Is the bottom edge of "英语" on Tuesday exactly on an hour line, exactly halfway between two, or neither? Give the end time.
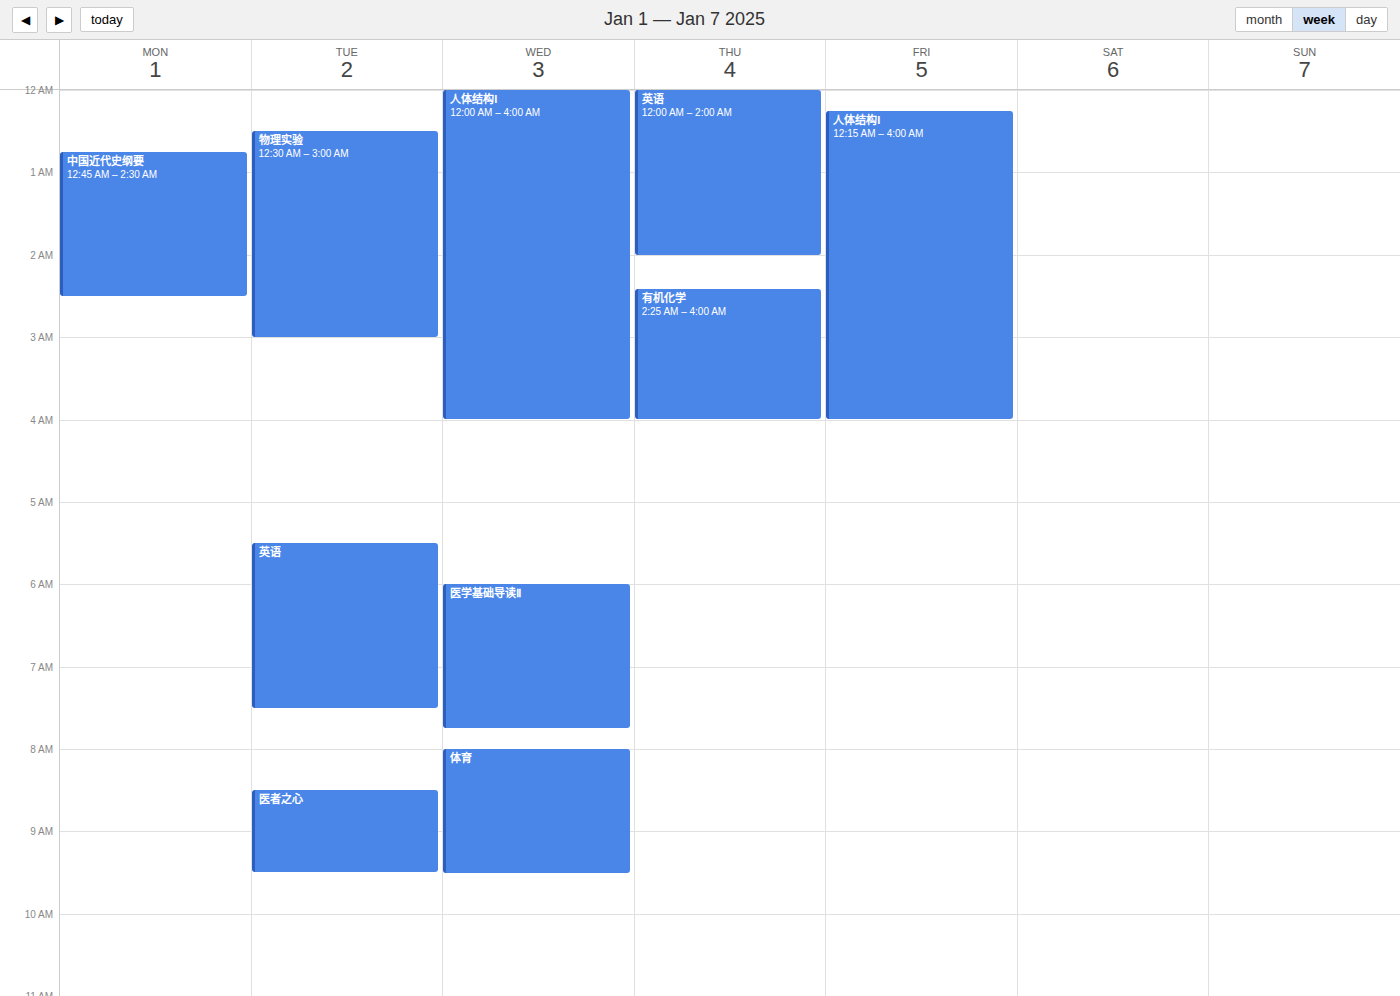
07:30 -- halfway between the 07:00 and 08:00 lines.